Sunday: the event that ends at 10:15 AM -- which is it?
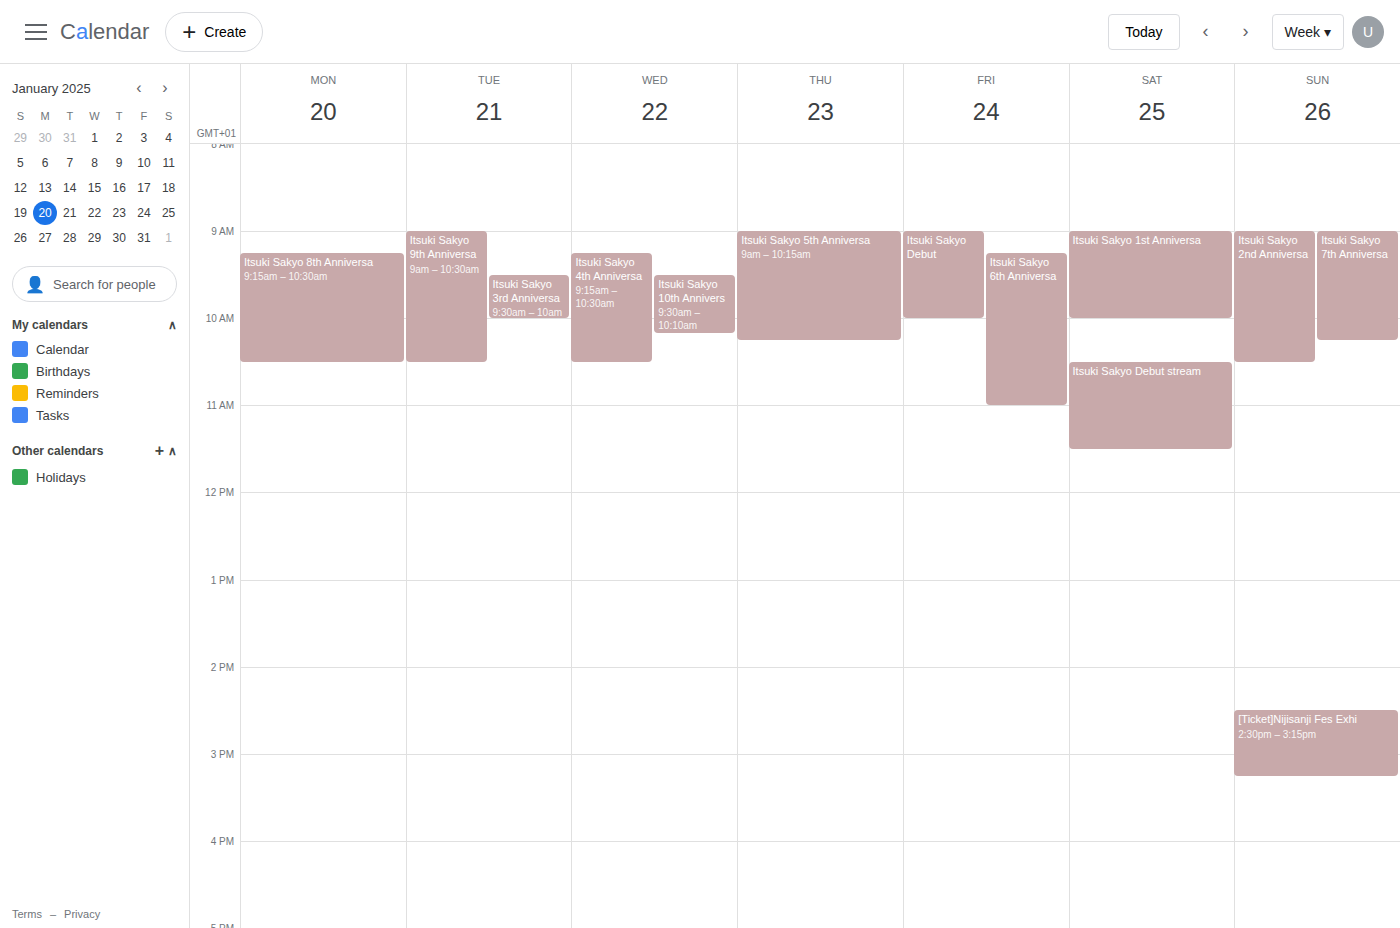
"Itsuki Sakyo 7th Anniversa"